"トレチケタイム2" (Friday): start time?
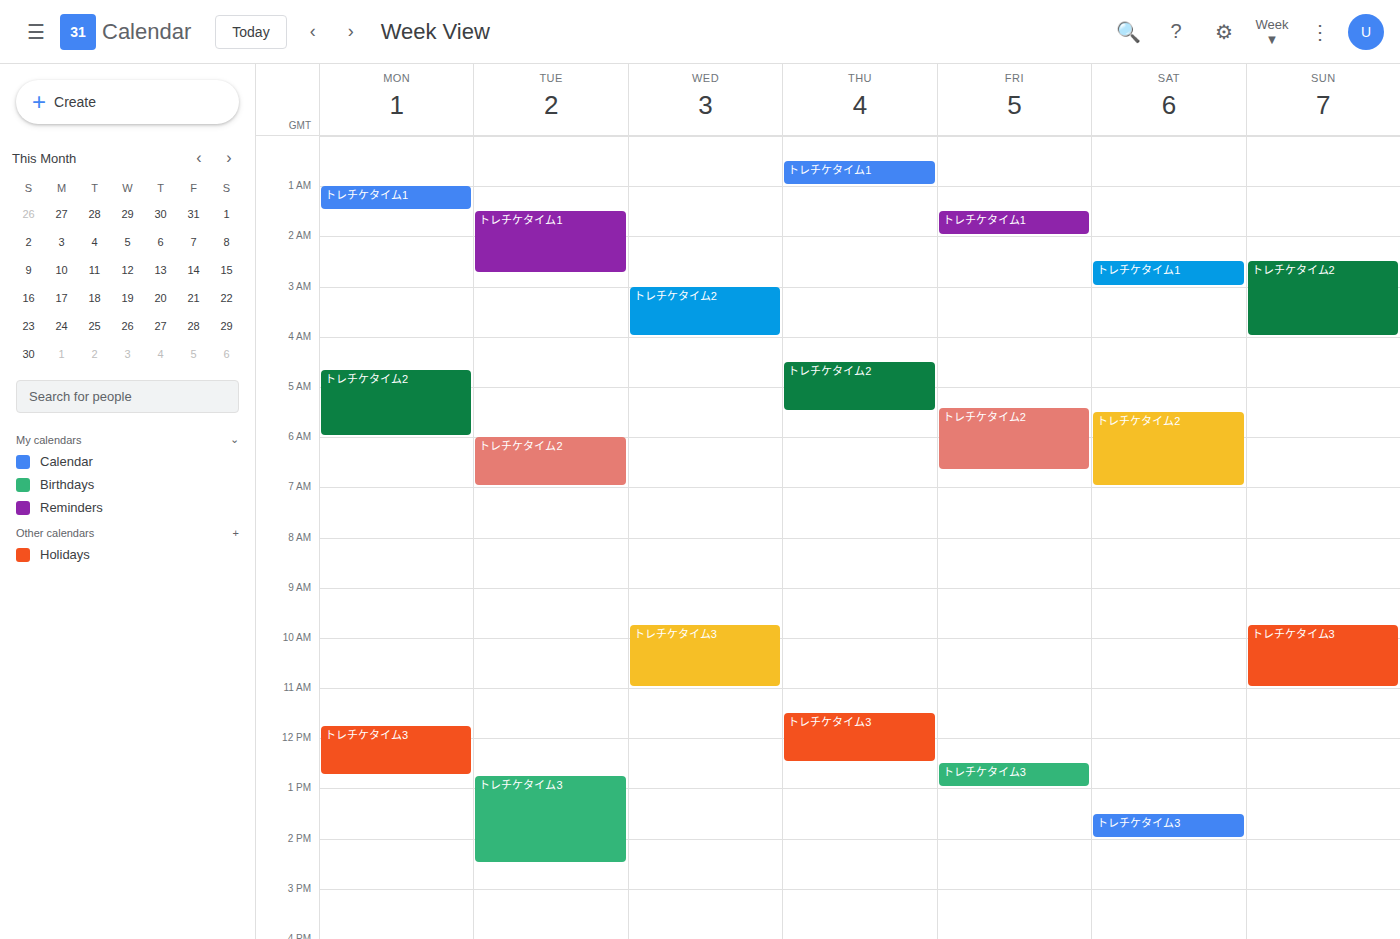
5:25 AM